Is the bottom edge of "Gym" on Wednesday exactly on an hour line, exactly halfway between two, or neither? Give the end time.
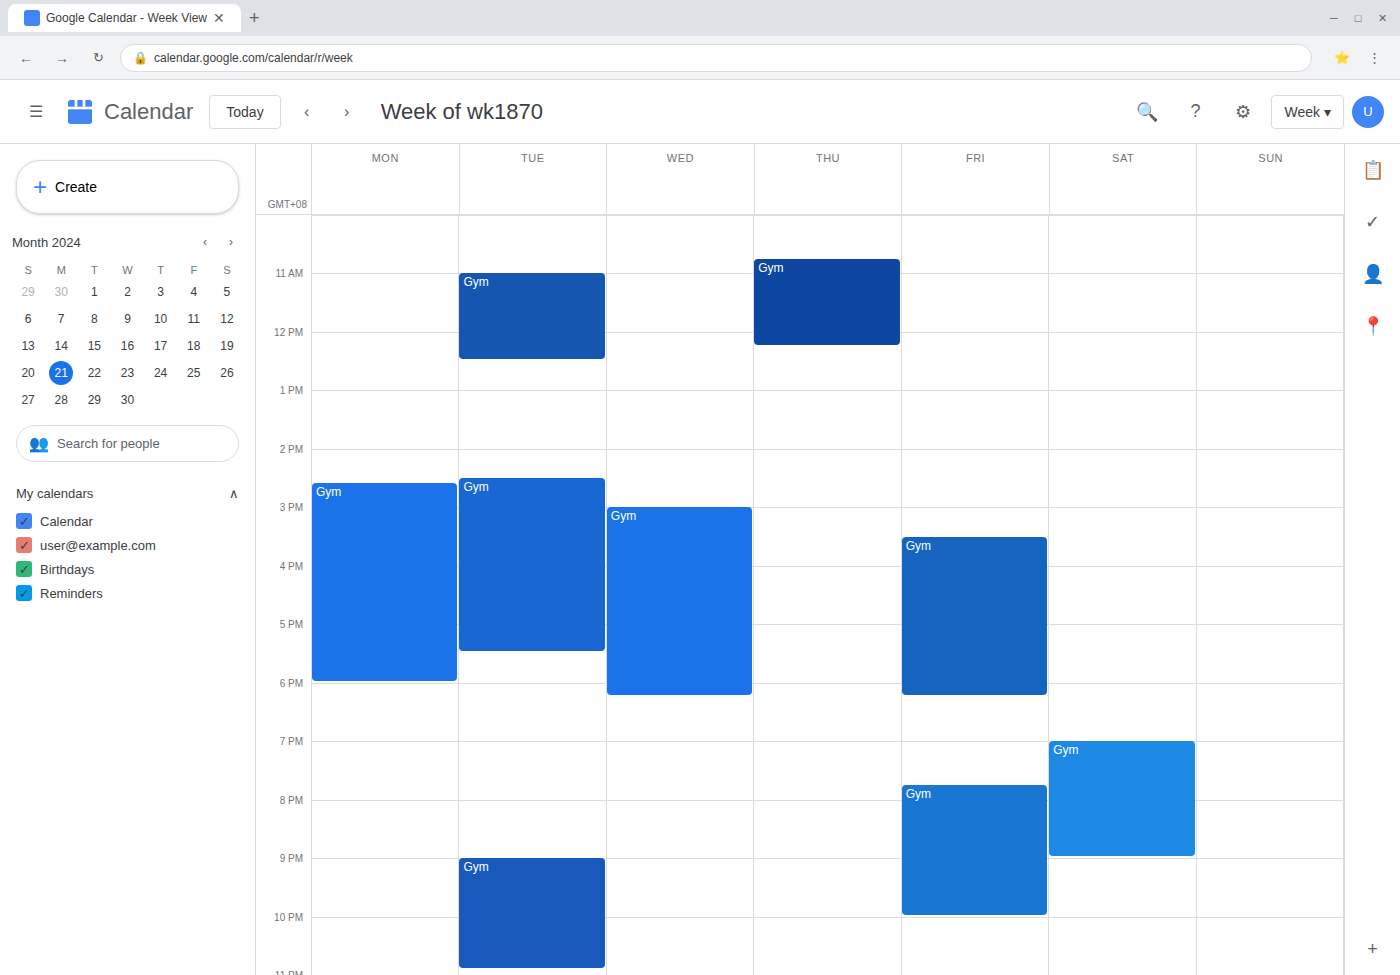
6:15 PM -- neither: a quarter of the way from the 6 PM line to the 7 PM line.